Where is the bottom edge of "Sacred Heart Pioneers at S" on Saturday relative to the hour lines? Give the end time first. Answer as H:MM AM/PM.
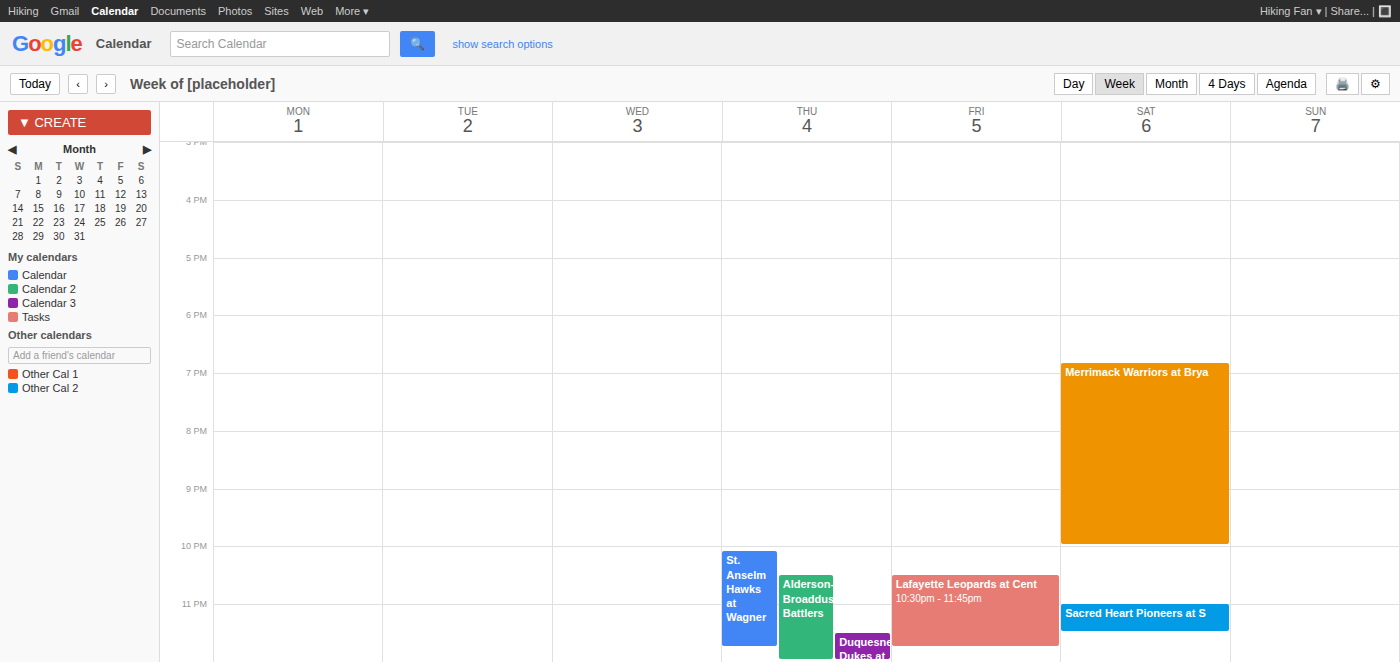
11:30 PM -- halfway between the 11 PM and 12 AM lines.